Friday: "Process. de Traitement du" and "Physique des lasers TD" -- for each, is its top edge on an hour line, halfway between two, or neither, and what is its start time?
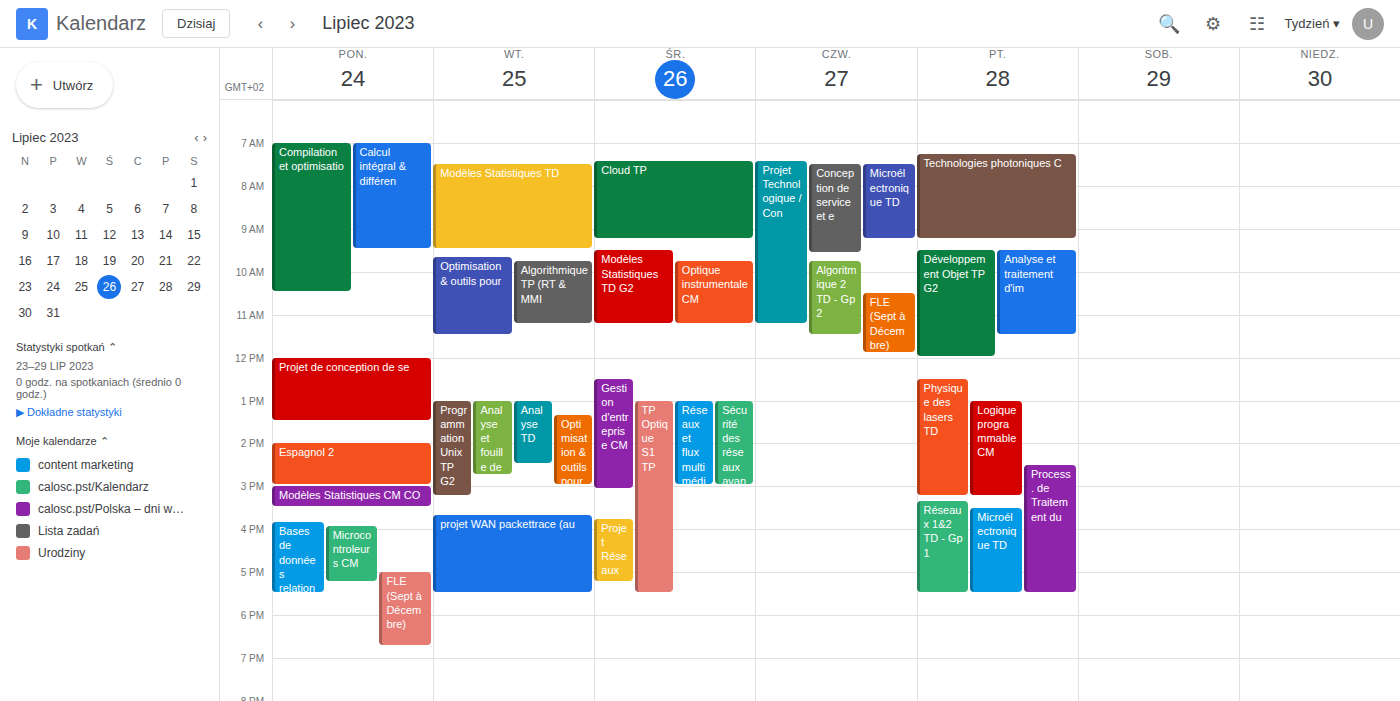
"Process. de Traitement du": 2:30 PM, halfway between the 2 PM and 3 PM lines. "Physique des lasers TD": 12:30 PM, halfway between the 12 PM and 1 PM lines.